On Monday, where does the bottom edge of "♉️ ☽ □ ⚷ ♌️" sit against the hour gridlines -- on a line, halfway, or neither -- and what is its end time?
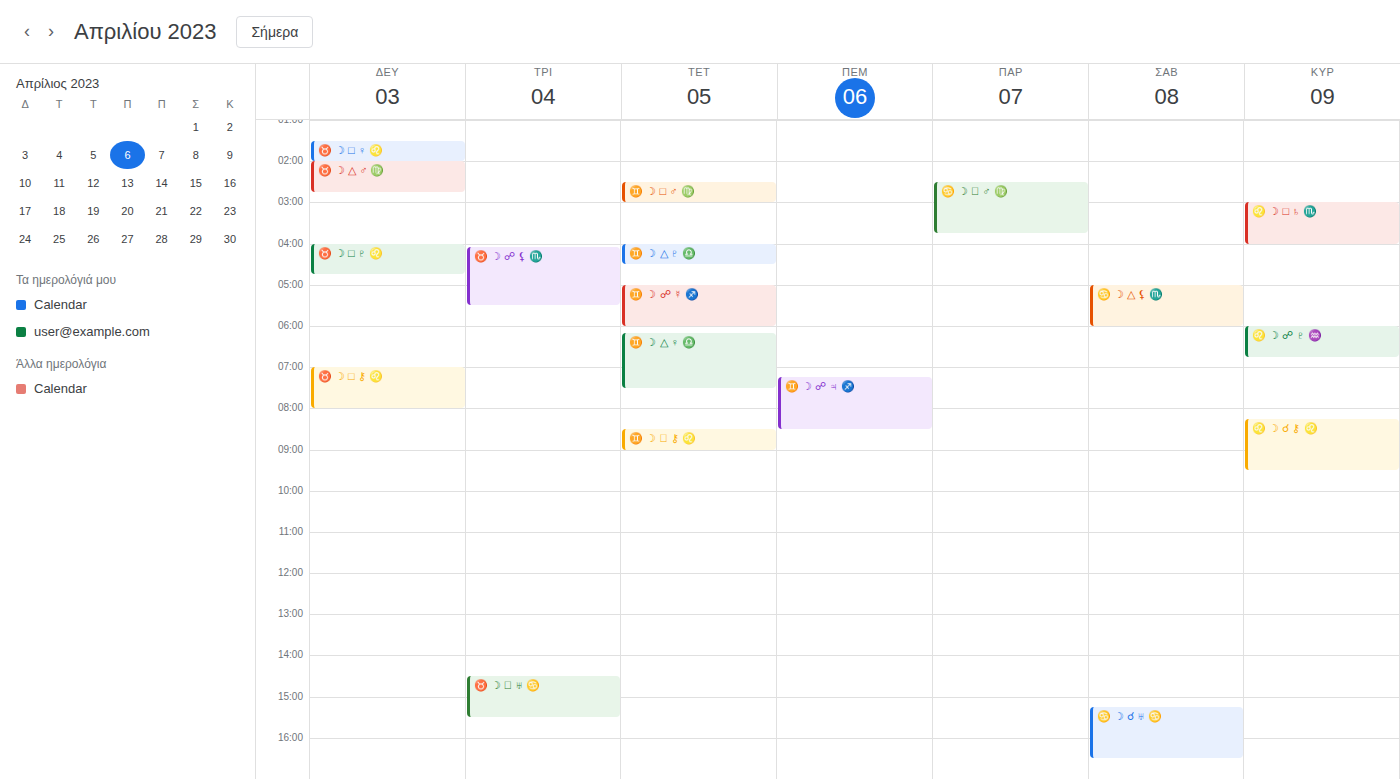
08:00 -- exactly on the 08:00 line.